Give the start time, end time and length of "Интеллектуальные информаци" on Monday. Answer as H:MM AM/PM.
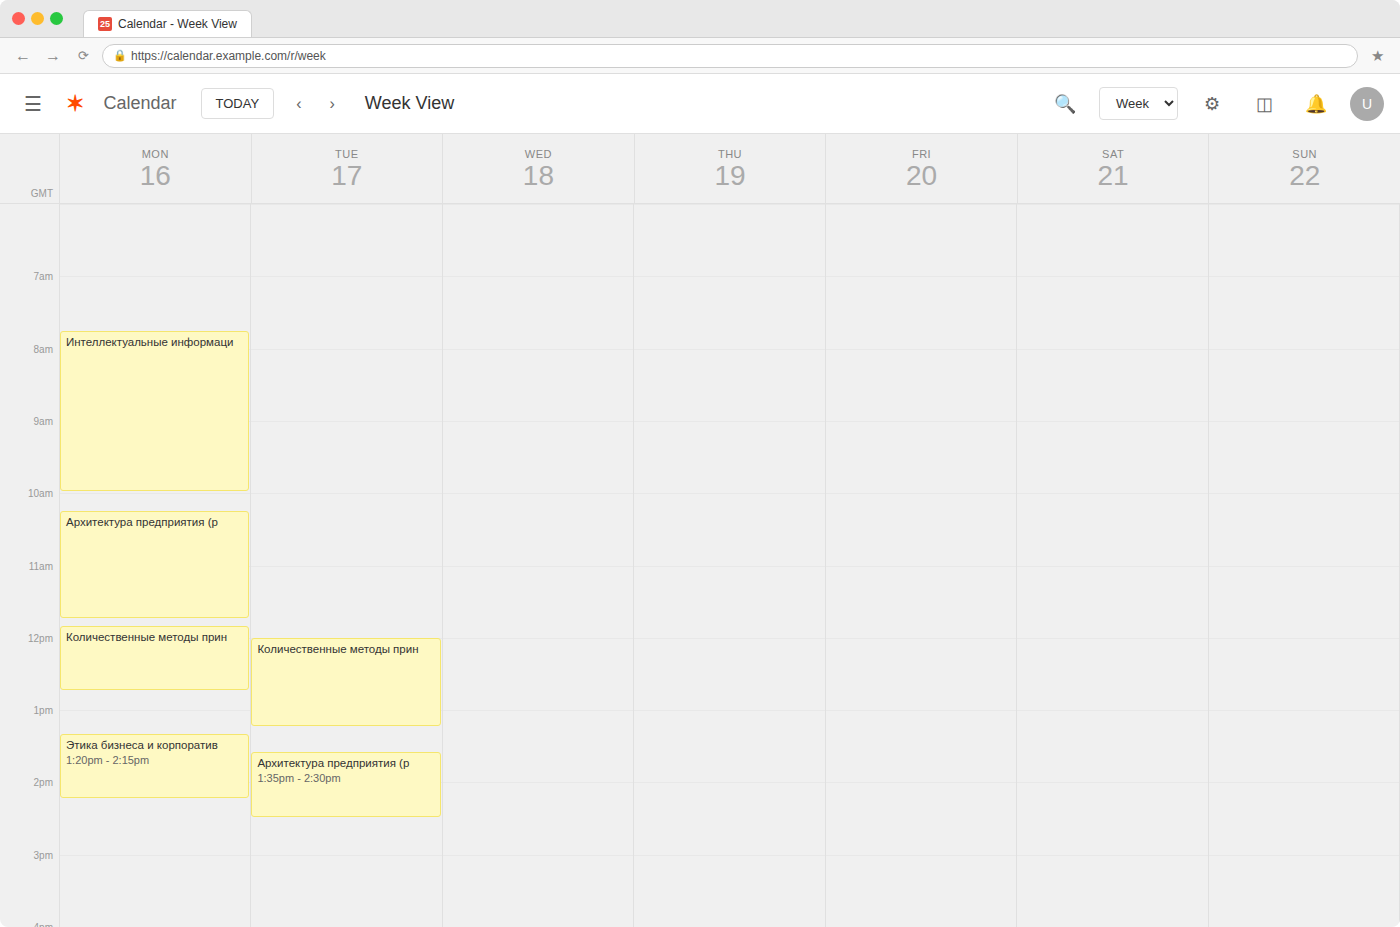
7:45 AM to 10:00 AM, 2 hours 15 minutes